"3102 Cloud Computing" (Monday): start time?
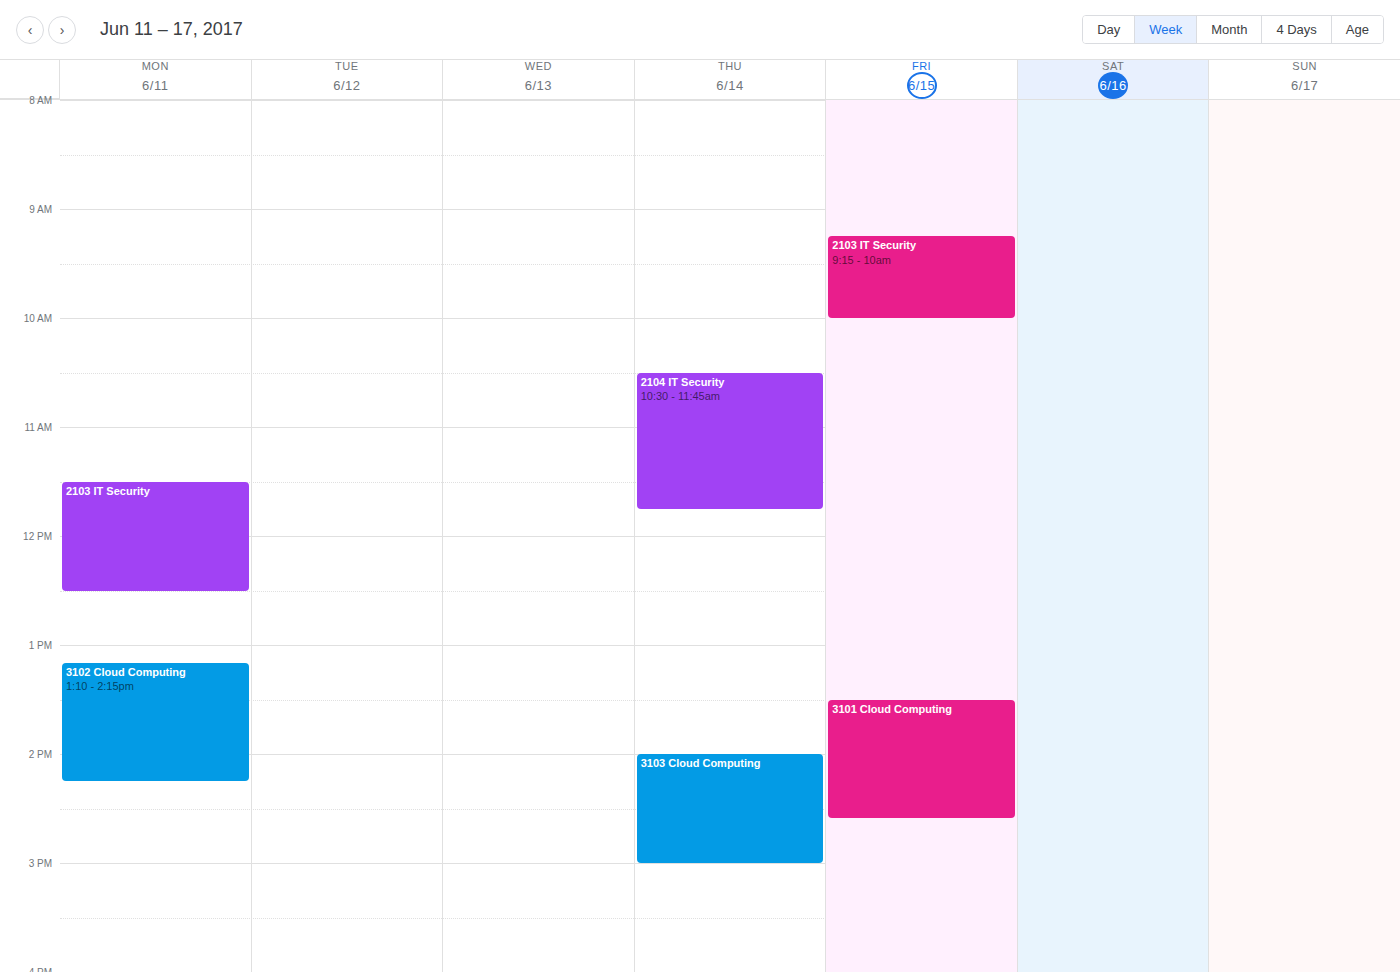
1:10 PM